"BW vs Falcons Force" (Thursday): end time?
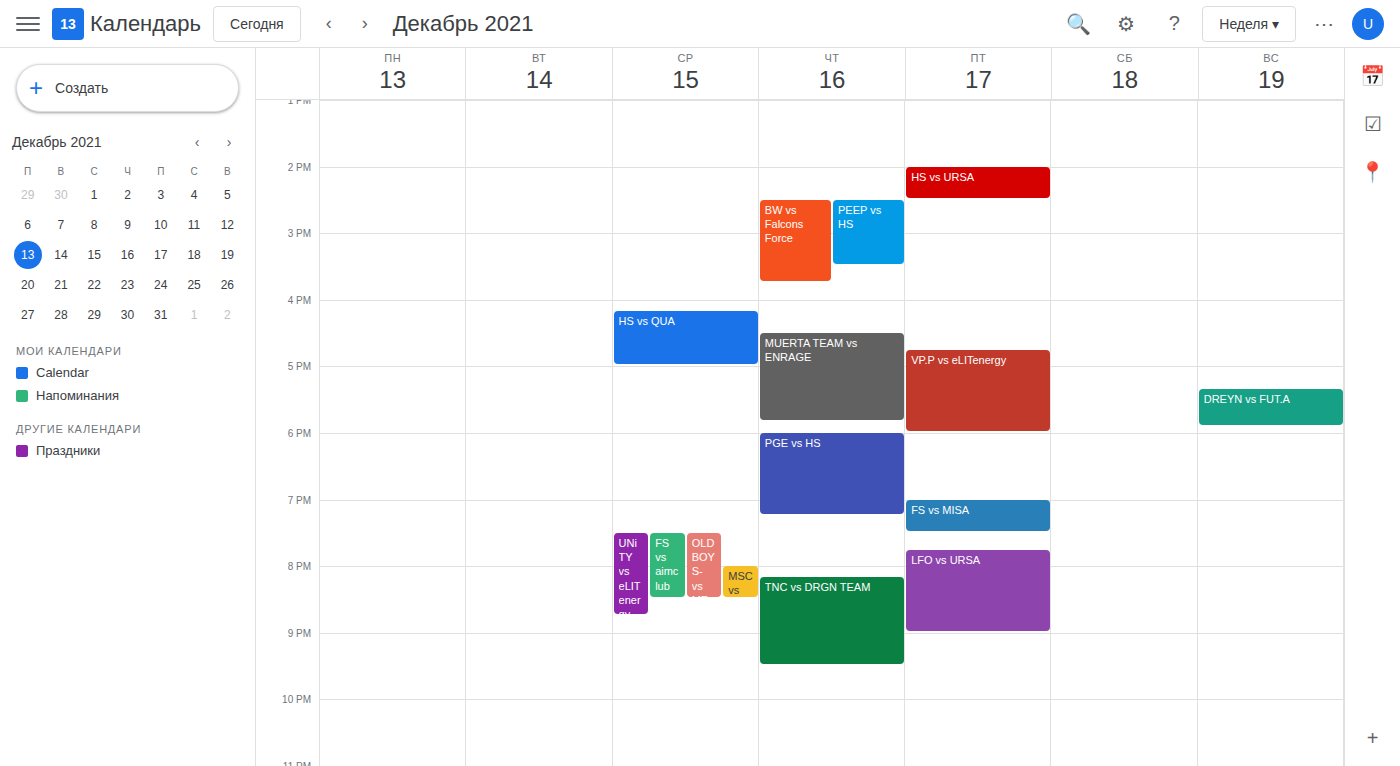
15:45